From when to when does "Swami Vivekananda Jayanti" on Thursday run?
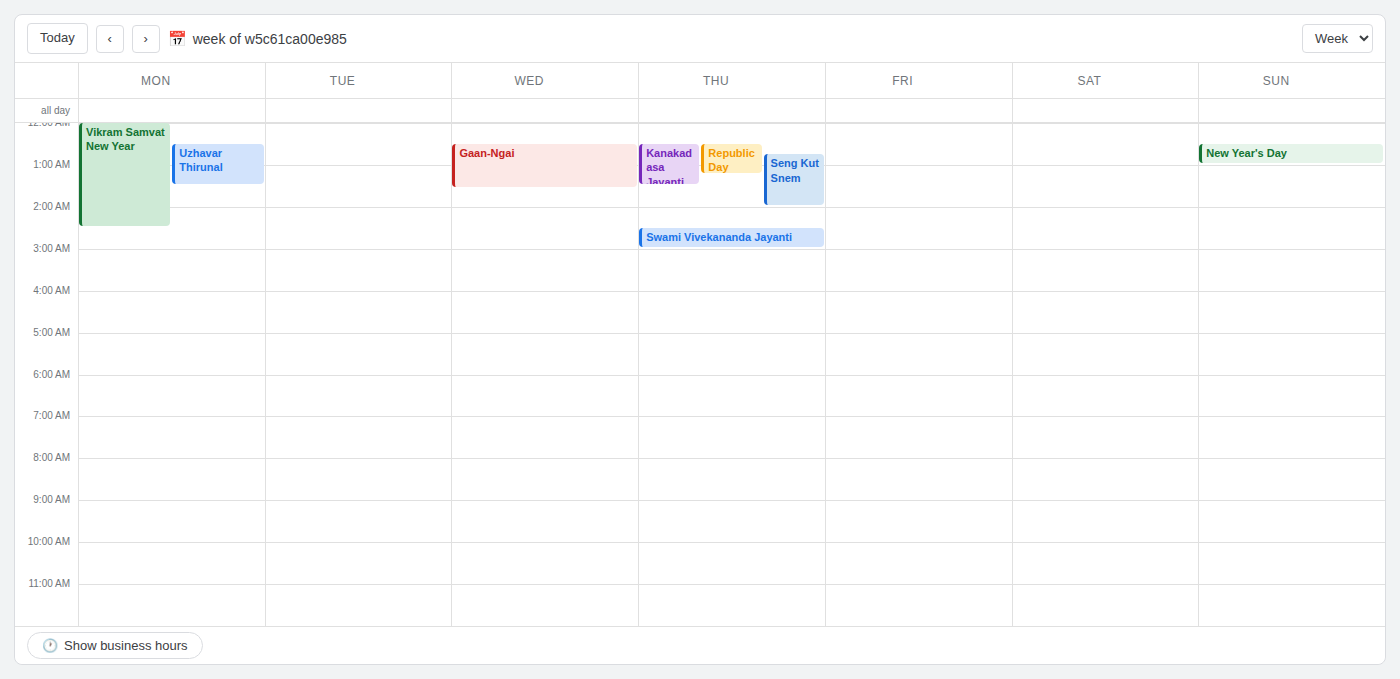
2:30 AM to 3:00 AM